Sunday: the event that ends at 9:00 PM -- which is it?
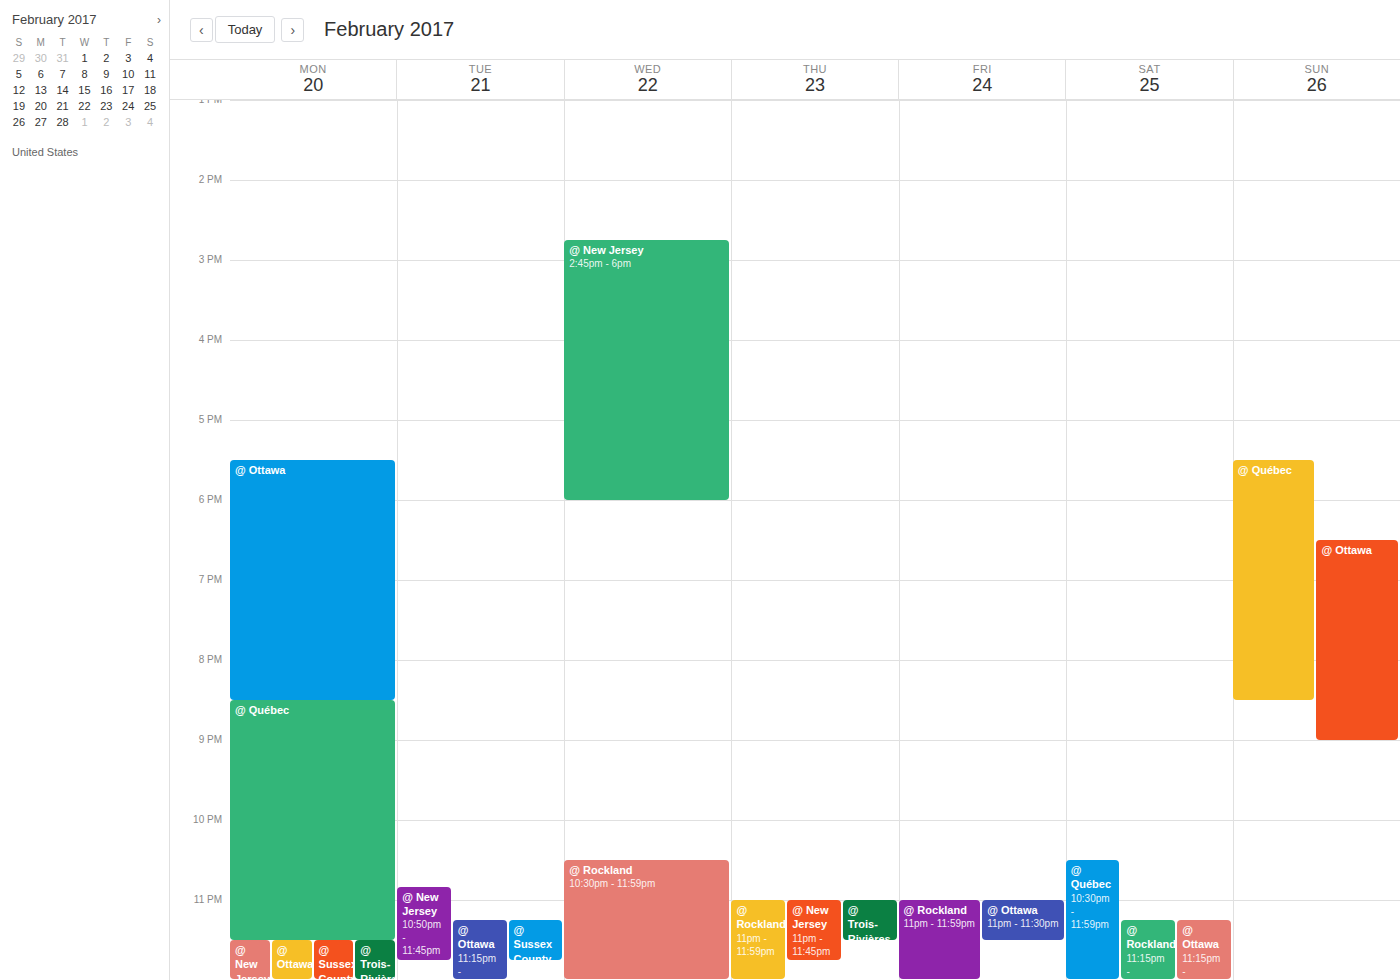
"@ Ottawa"